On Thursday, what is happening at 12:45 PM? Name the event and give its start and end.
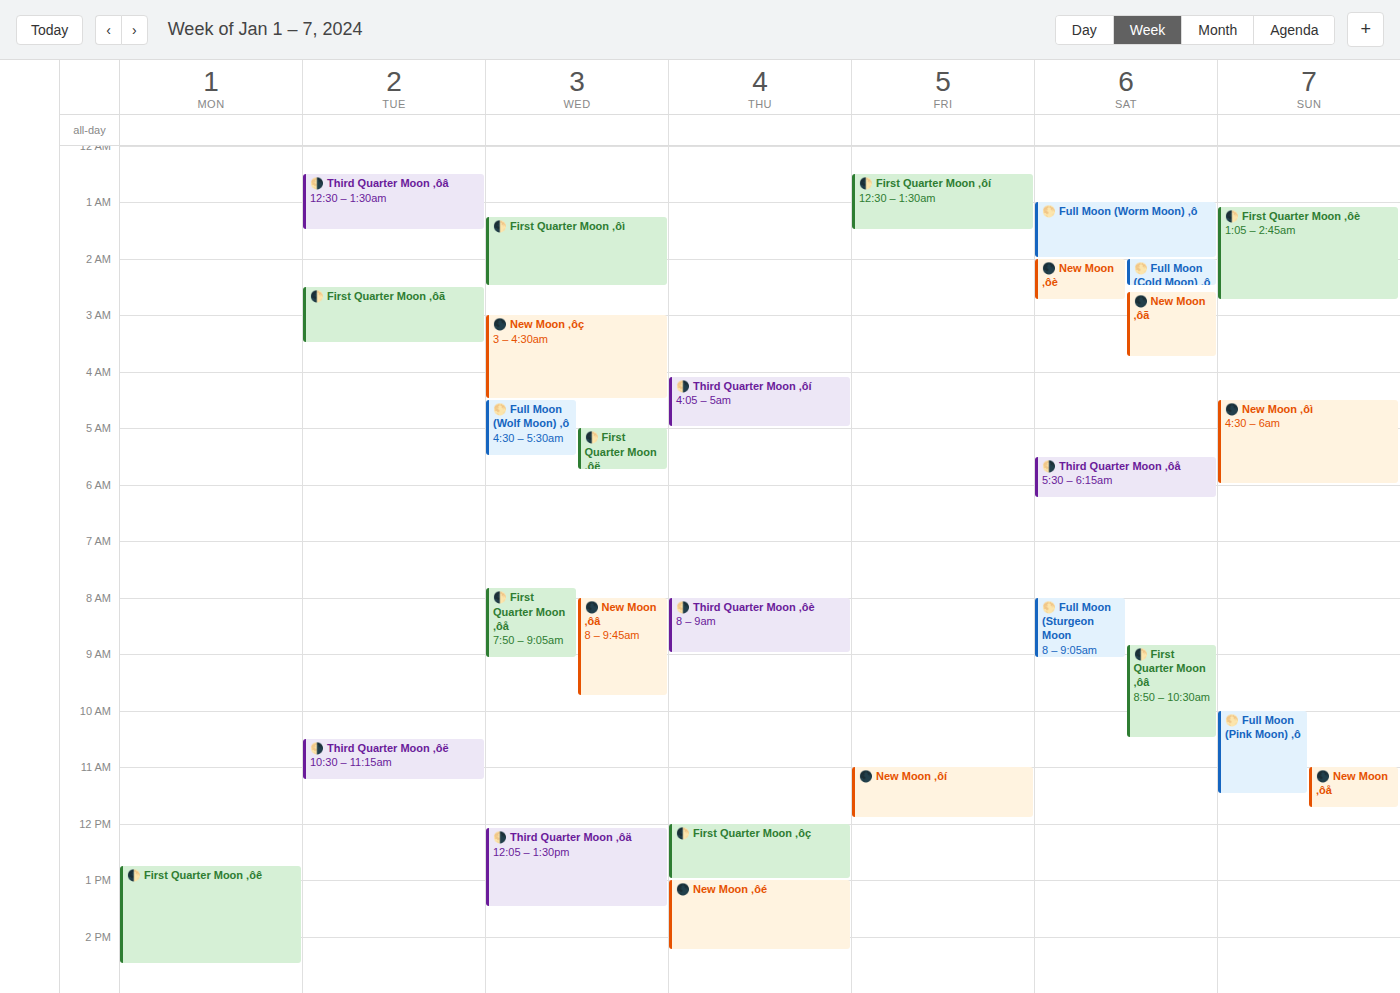
"🌓 First Quarter Moon ‚ôç", 12:00 PM to 1:00 PM